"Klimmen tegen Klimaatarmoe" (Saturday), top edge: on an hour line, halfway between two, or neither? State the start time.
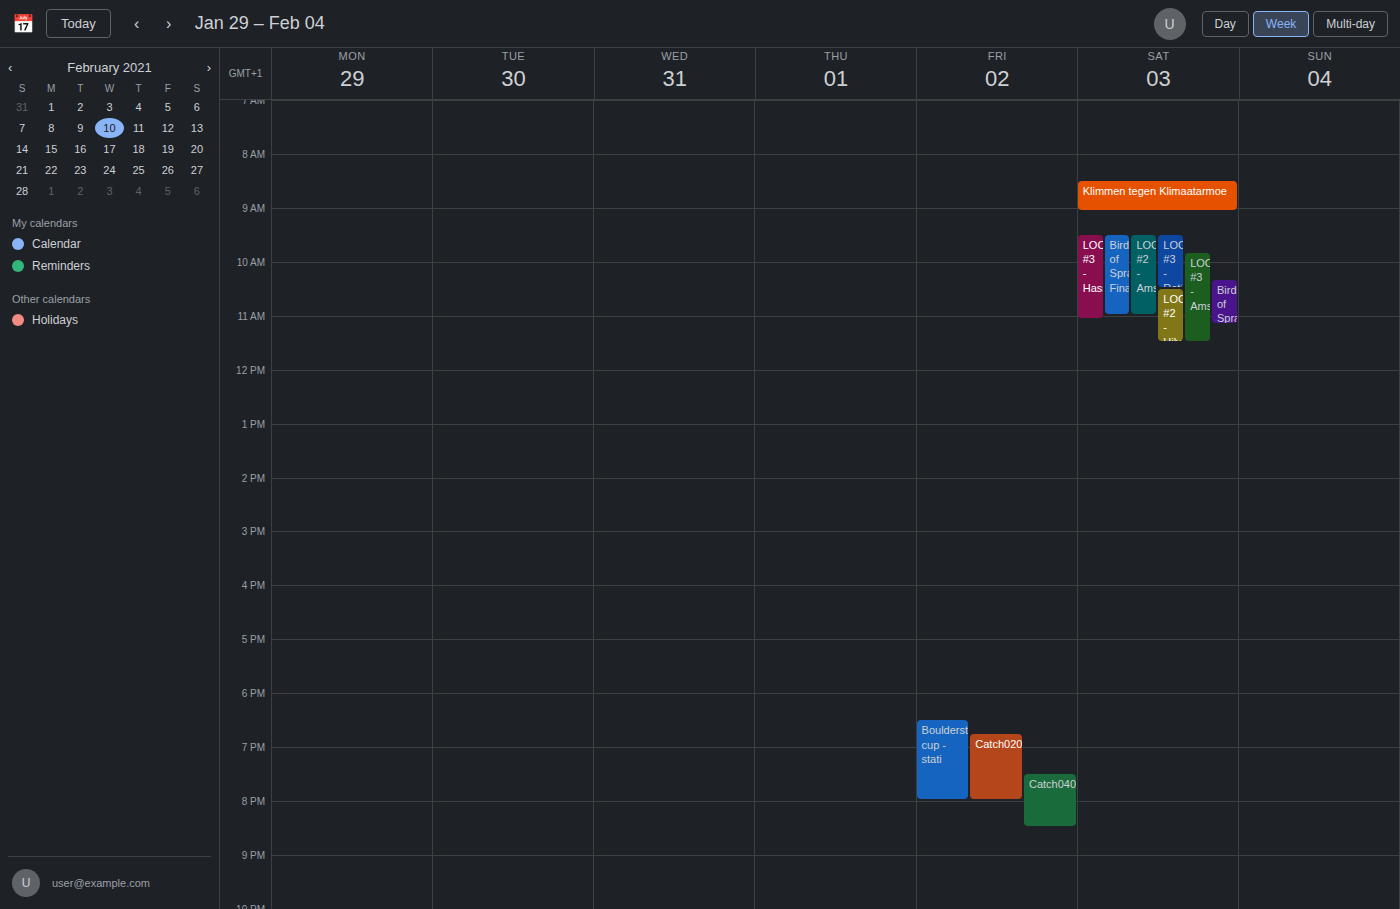
8:30 AM -- halfway between the 8 AM and 9 AM lines.